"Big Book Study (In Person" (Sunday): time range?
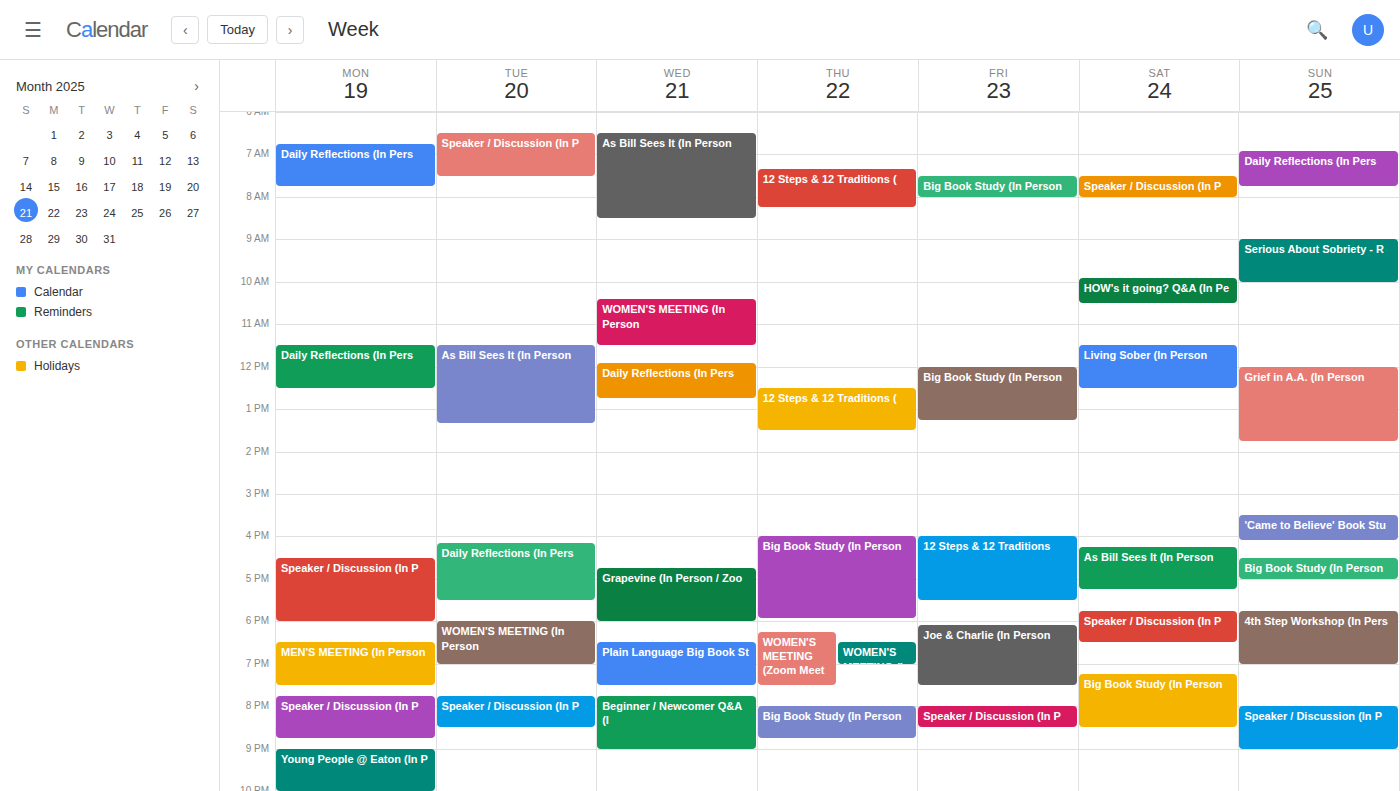
4:30 PM to 5:00 PM